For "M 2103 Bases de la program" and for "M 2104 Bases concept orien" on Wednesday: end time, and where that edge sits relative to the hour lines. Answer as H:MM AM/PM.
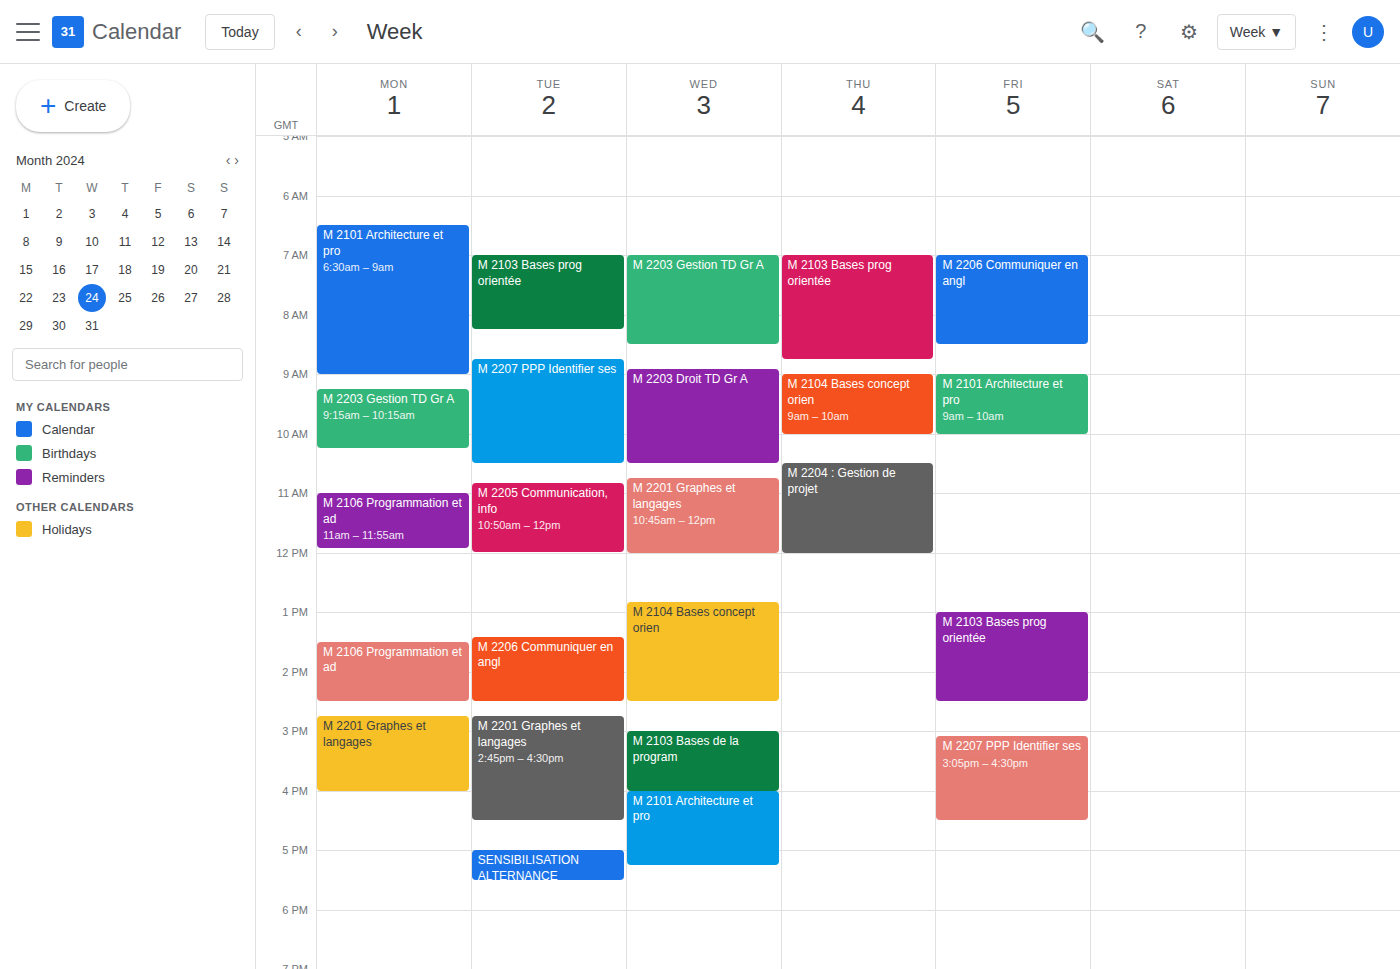
"M 2103 Bases de la program": 4:00 PM, exactly on the 4 PM line. "M 2104 Bases concept orien": 2:30 PM, halfway between the 2 PM and 3 PM lines.